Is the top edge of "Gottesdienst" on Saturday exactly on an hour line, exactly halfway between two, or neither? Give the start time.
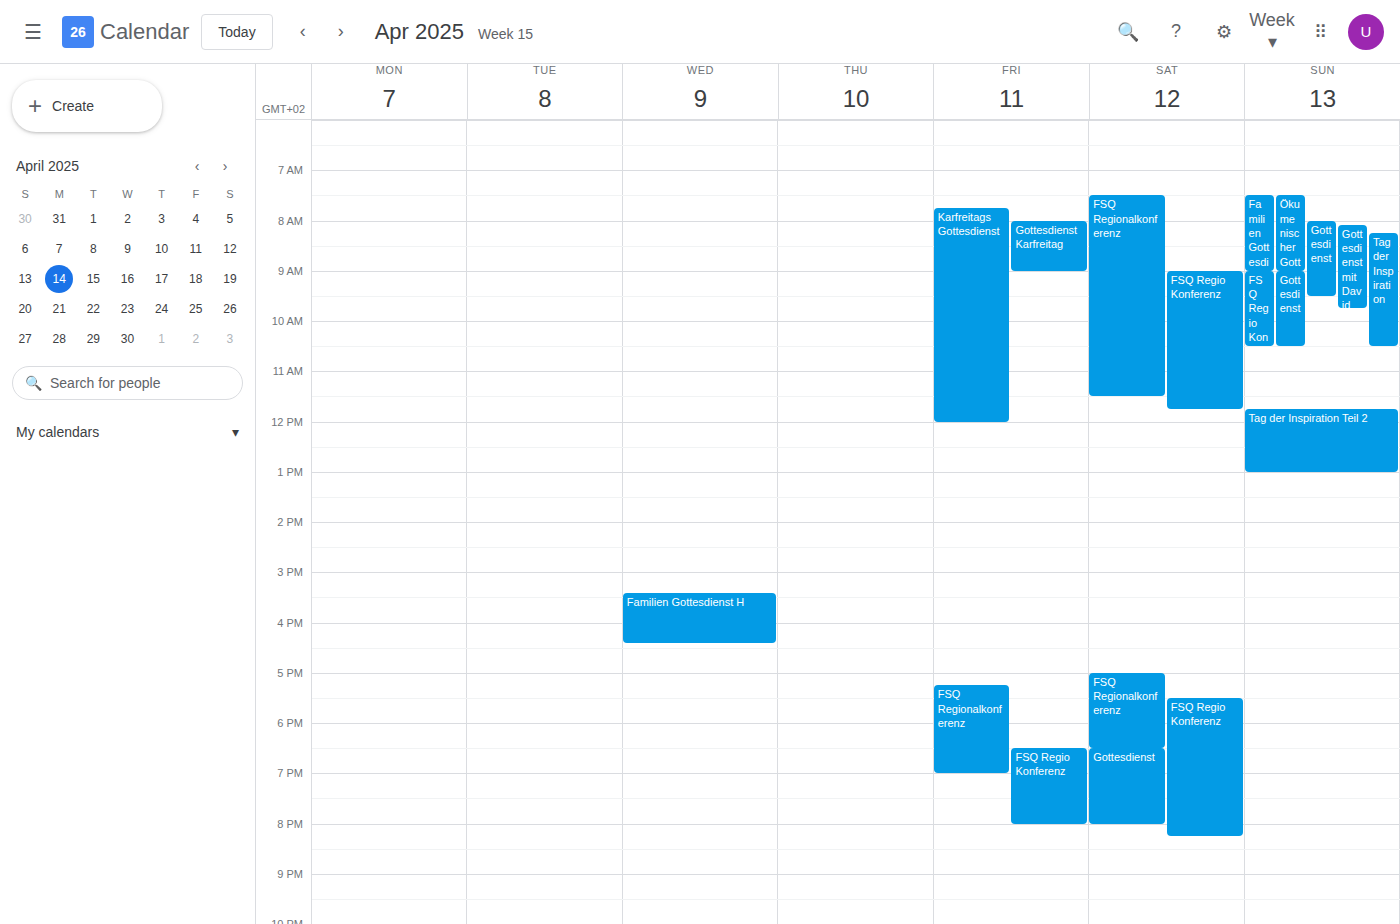
6:30 PM -- halfway between the 6 PM and 7 PM lines.